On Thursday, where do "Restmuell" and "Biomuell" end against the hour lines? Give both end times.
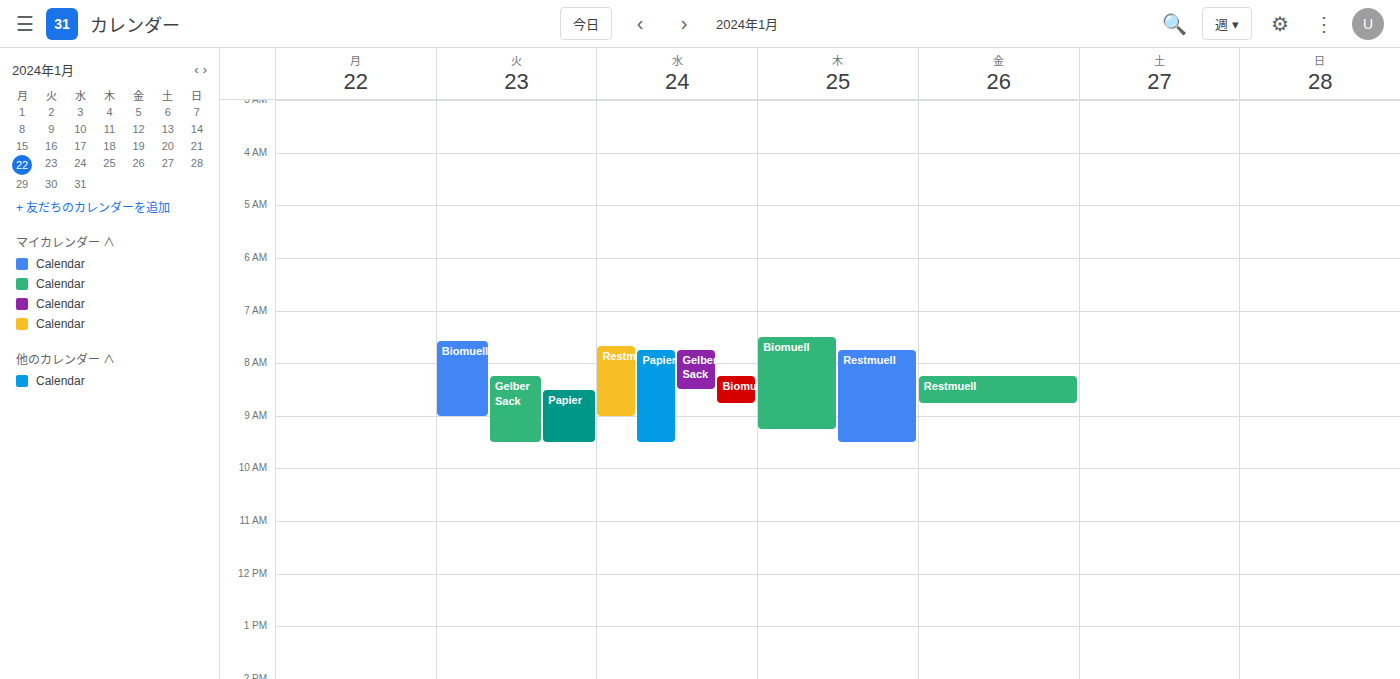
"Restmuell": 9:30 AM, halfway between the 9 AM and 10 AM lines. "Biomuell": 9:15 AM, neither: a quarter of the way from the 9 AM line to the 10 AM line.